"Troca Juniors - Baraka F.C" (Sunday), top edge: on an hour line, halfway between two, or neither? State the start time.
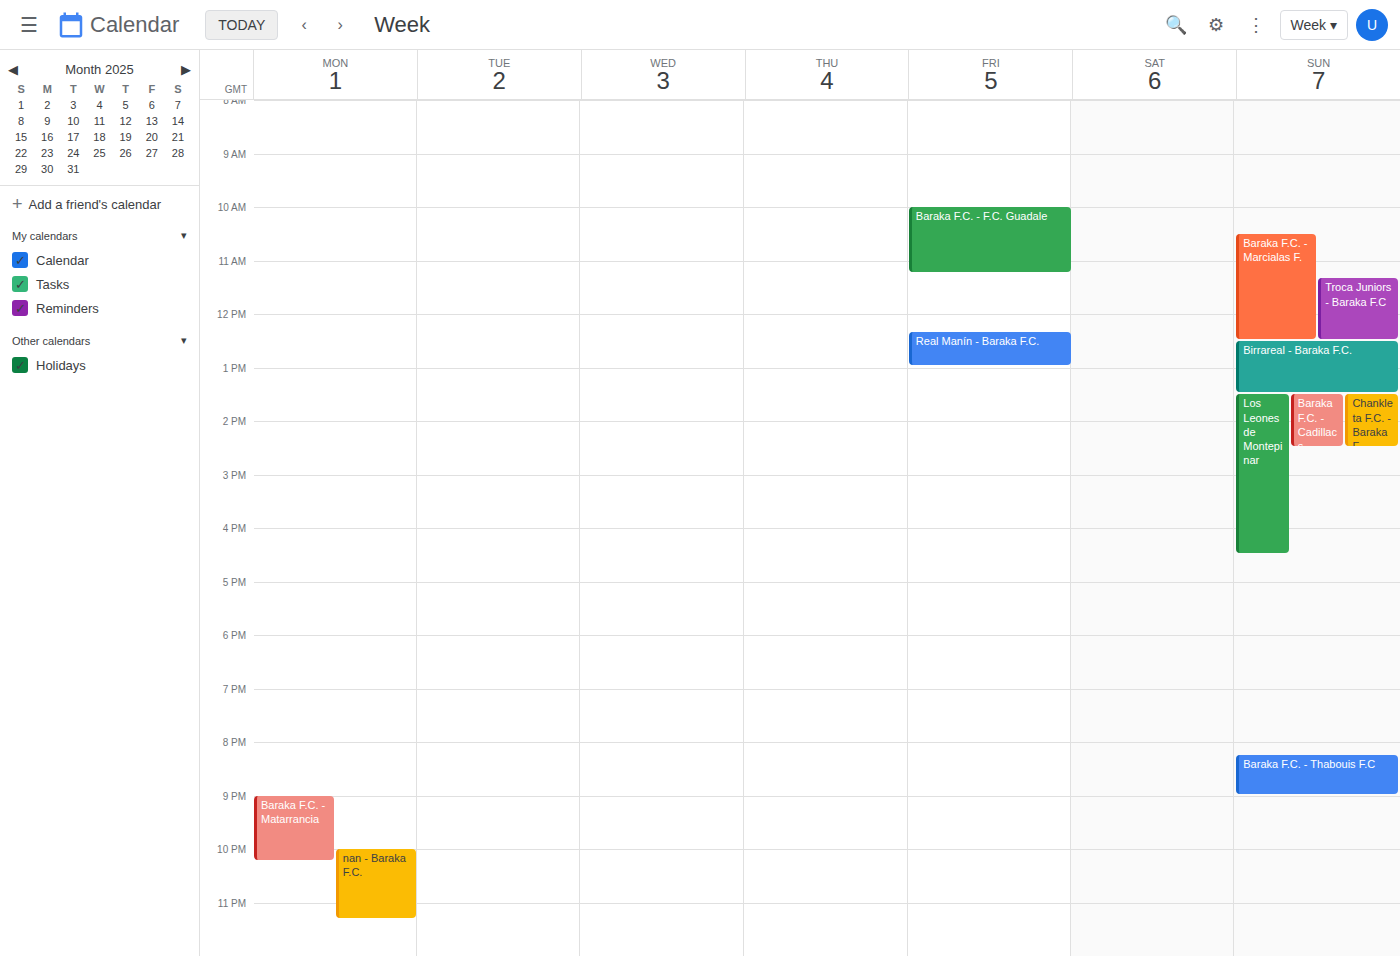
11:20 AM -- neither: 20 minutes below the 11 AM line and 40 minutes above the 12 PM line.